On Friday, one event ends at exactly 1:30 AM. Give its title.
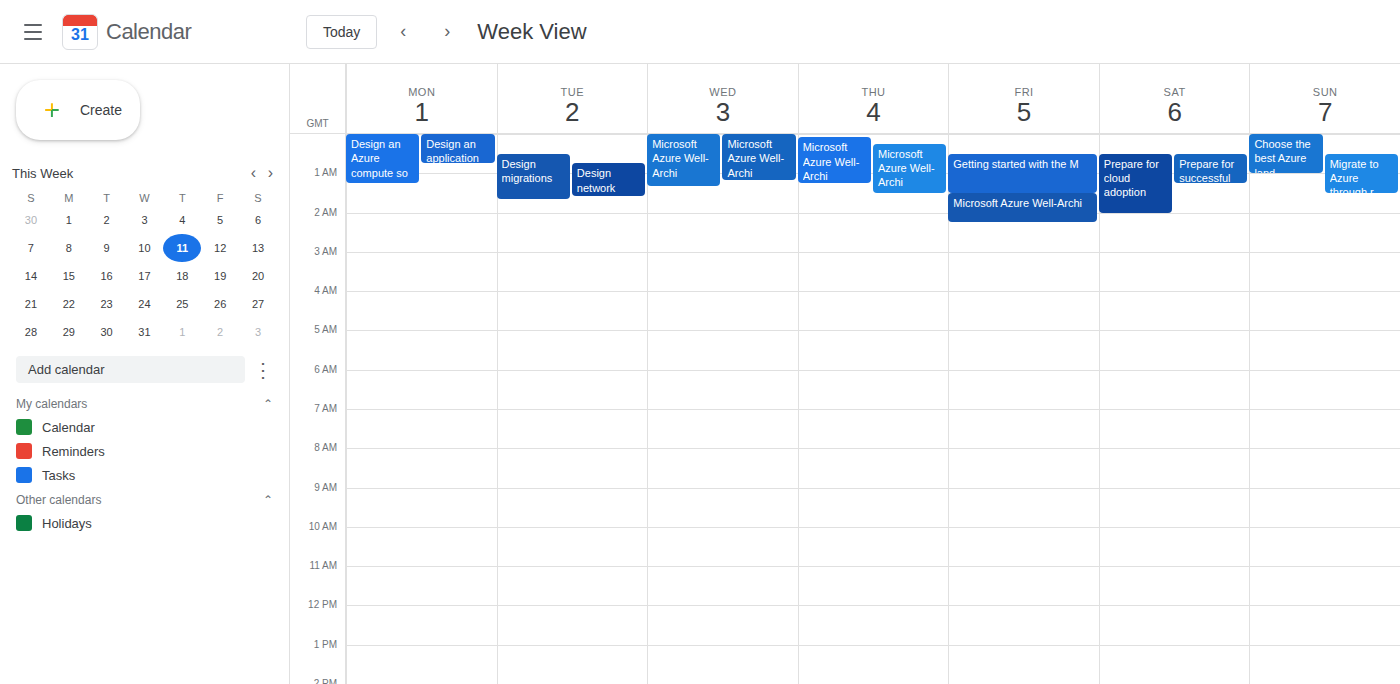
"Getting started with the M"